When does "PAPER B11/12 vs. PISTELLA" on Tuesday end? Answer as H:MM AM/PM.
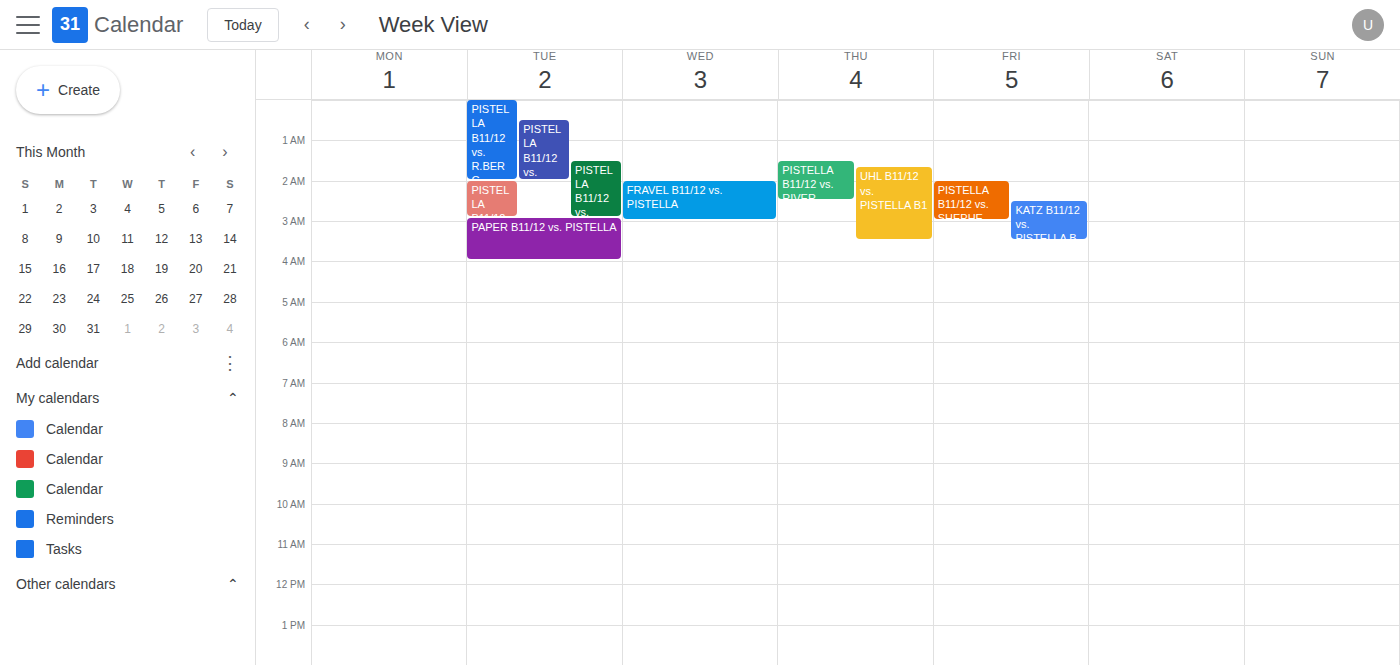
4:00 AM